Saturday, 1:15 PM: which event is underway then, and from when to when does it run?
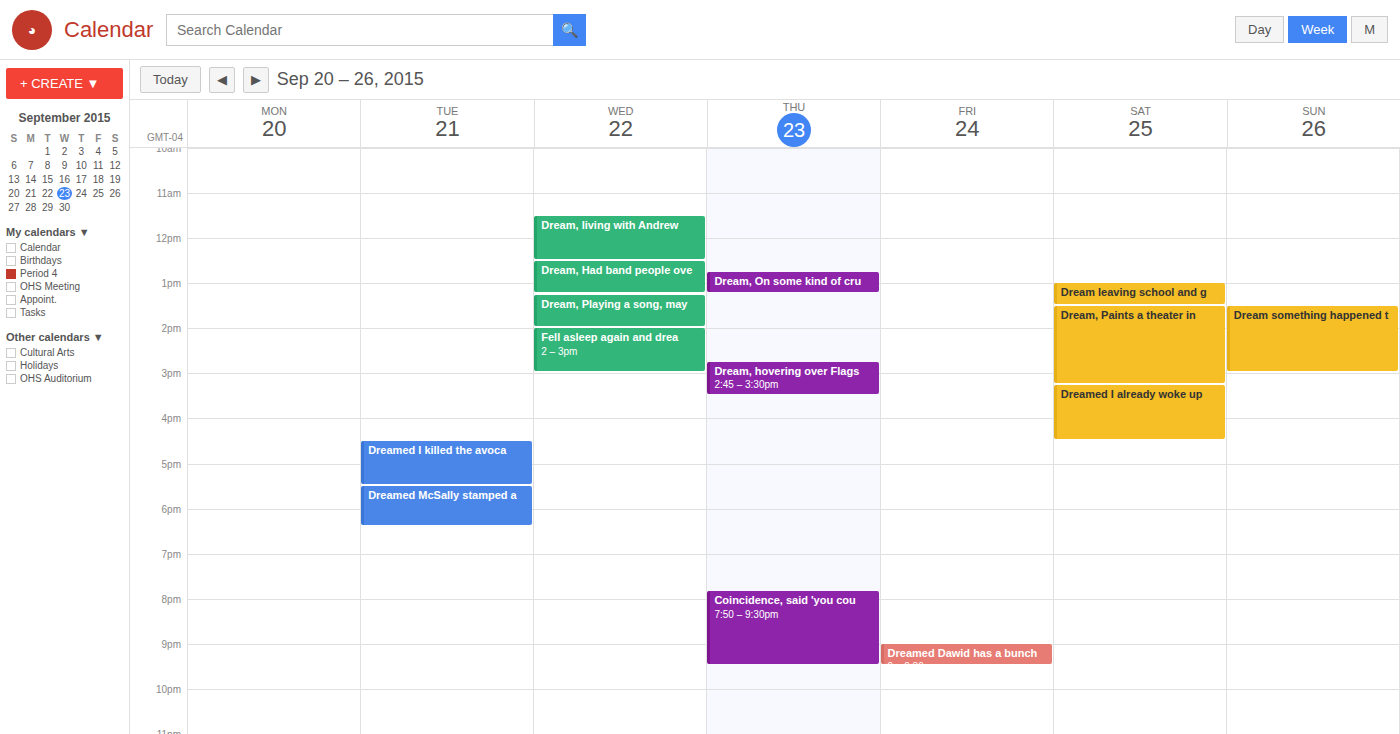
"Dream leaving school and g", 1:00 PM to 1:30 PM